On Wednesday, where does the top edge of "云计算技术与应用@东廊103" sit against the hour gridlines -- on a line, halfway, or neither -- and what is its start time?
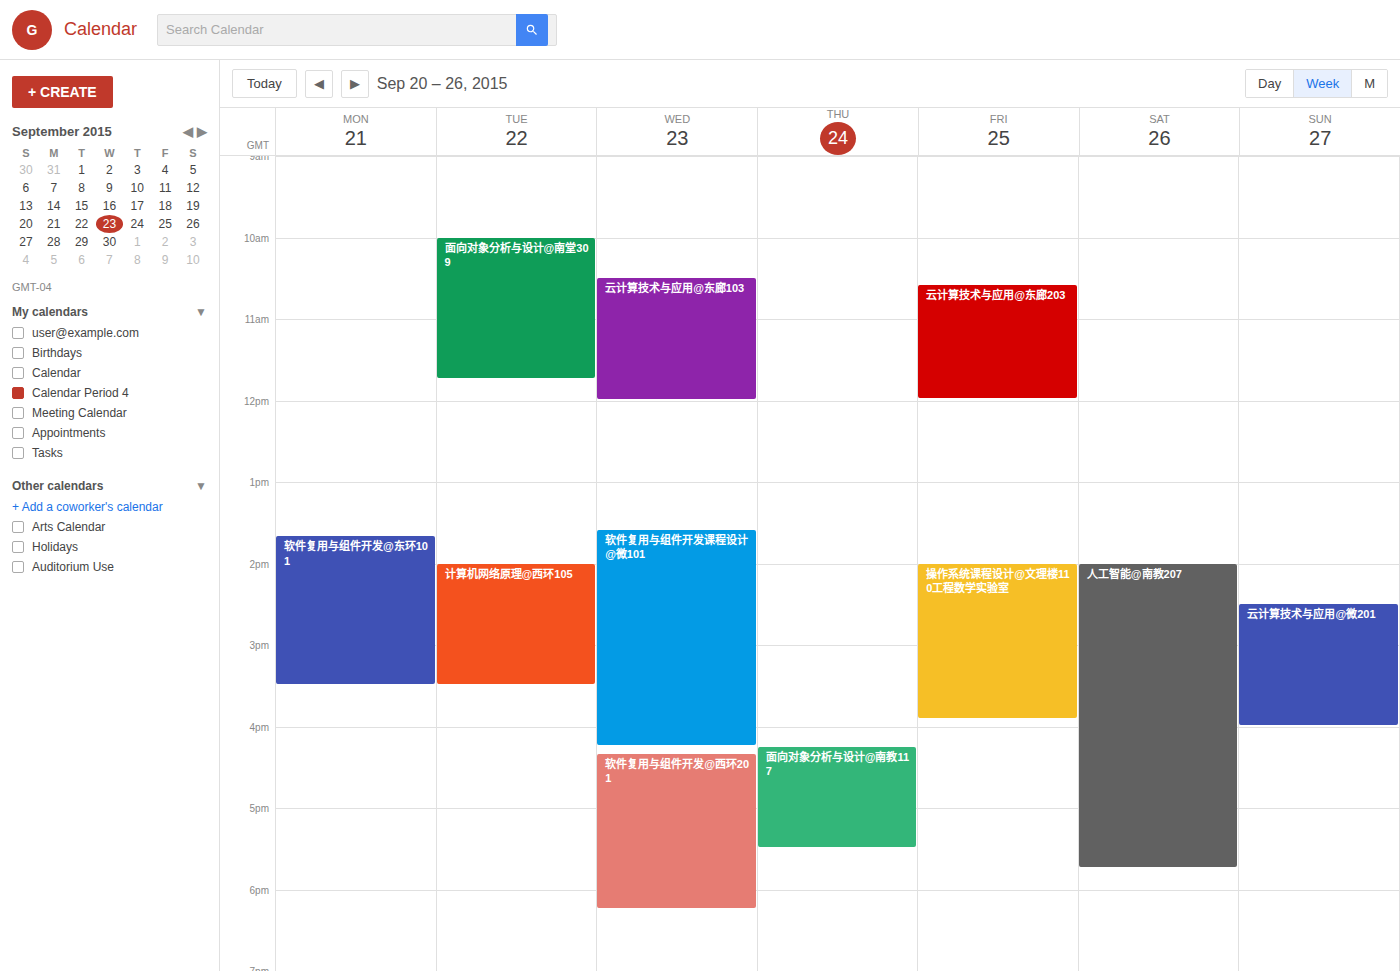
10:30 AM -- halfway between the 10 AM and 11 AM lines.